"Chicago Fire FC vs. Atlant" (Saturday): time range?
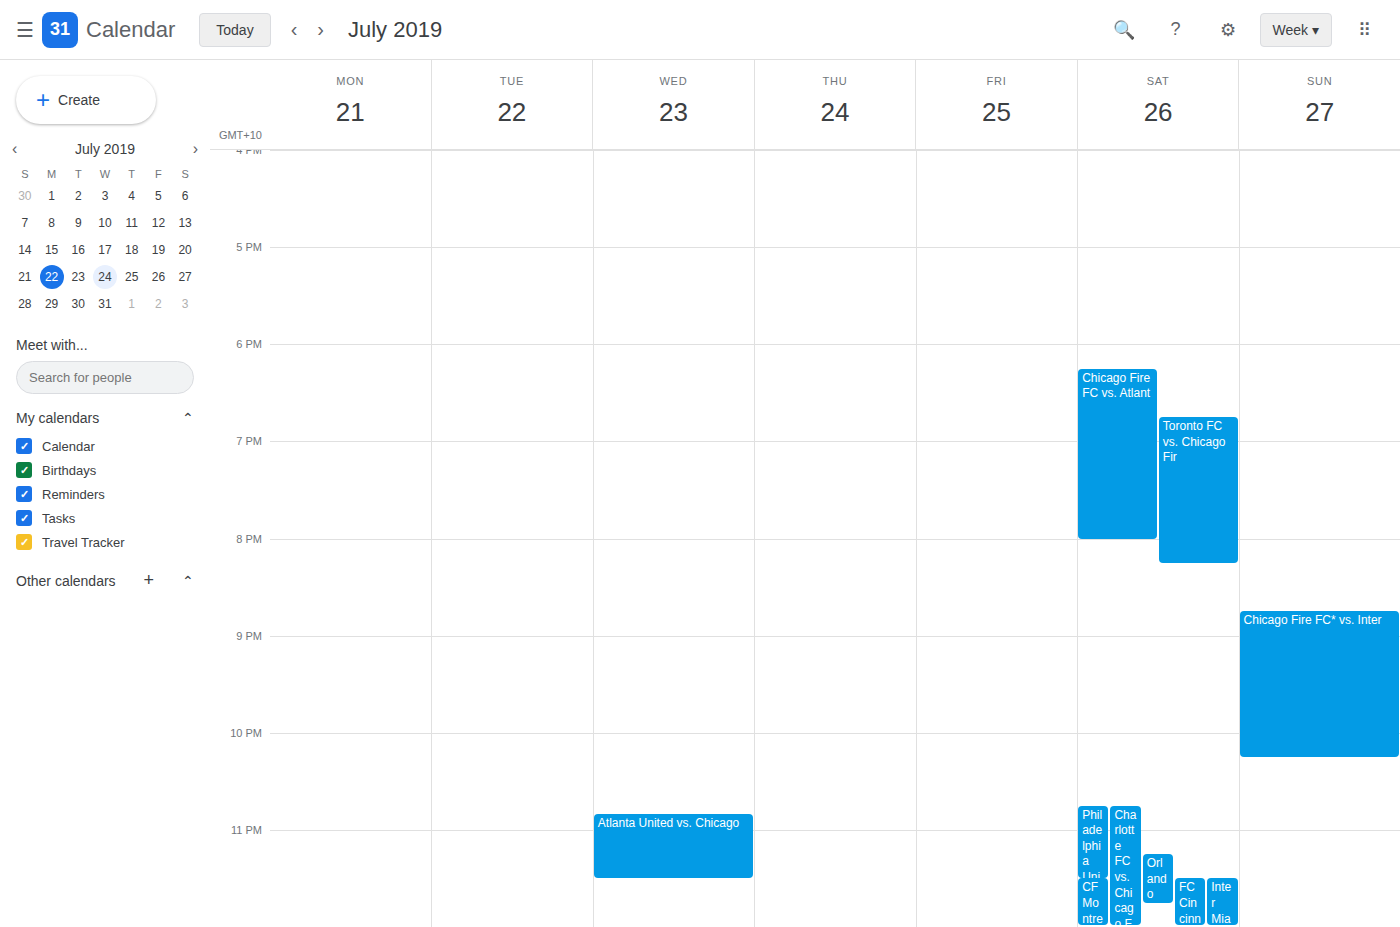
18:15 to 20:00